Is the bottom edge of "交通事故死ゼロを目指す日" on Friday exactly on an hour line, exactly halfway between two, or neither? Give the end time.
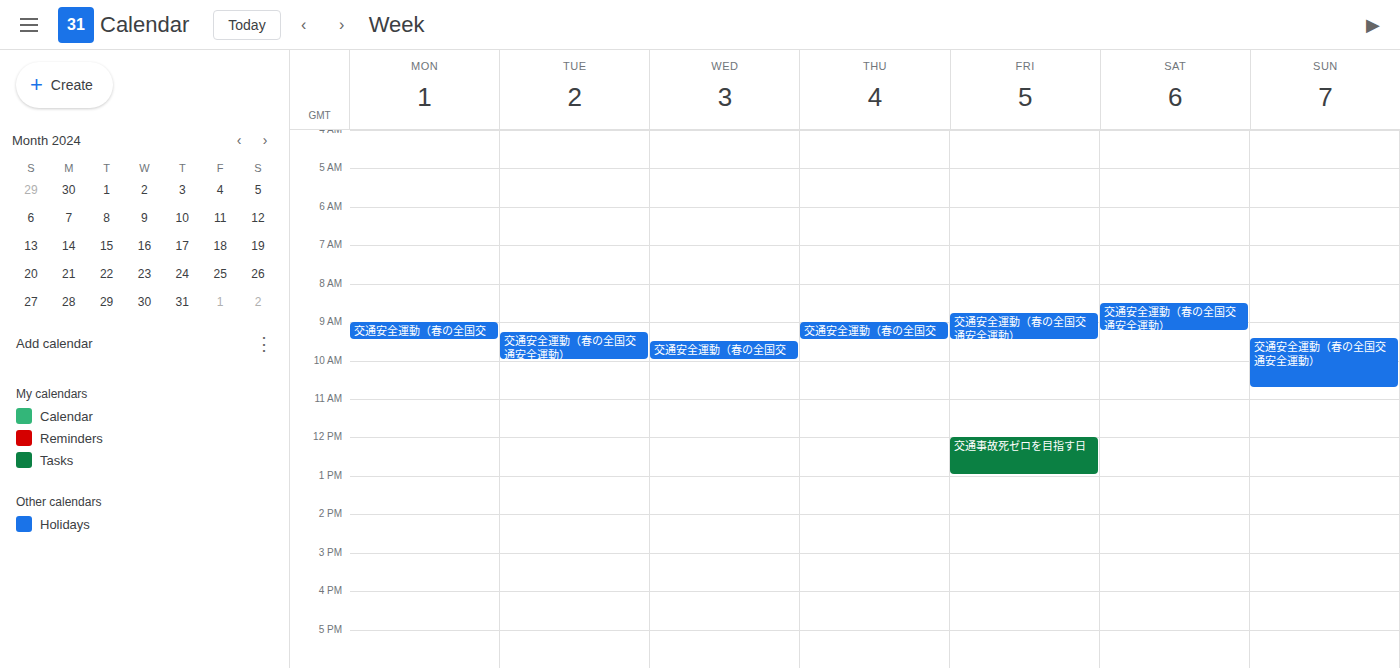
1:00 PM -- exactly on the 1 PM line.